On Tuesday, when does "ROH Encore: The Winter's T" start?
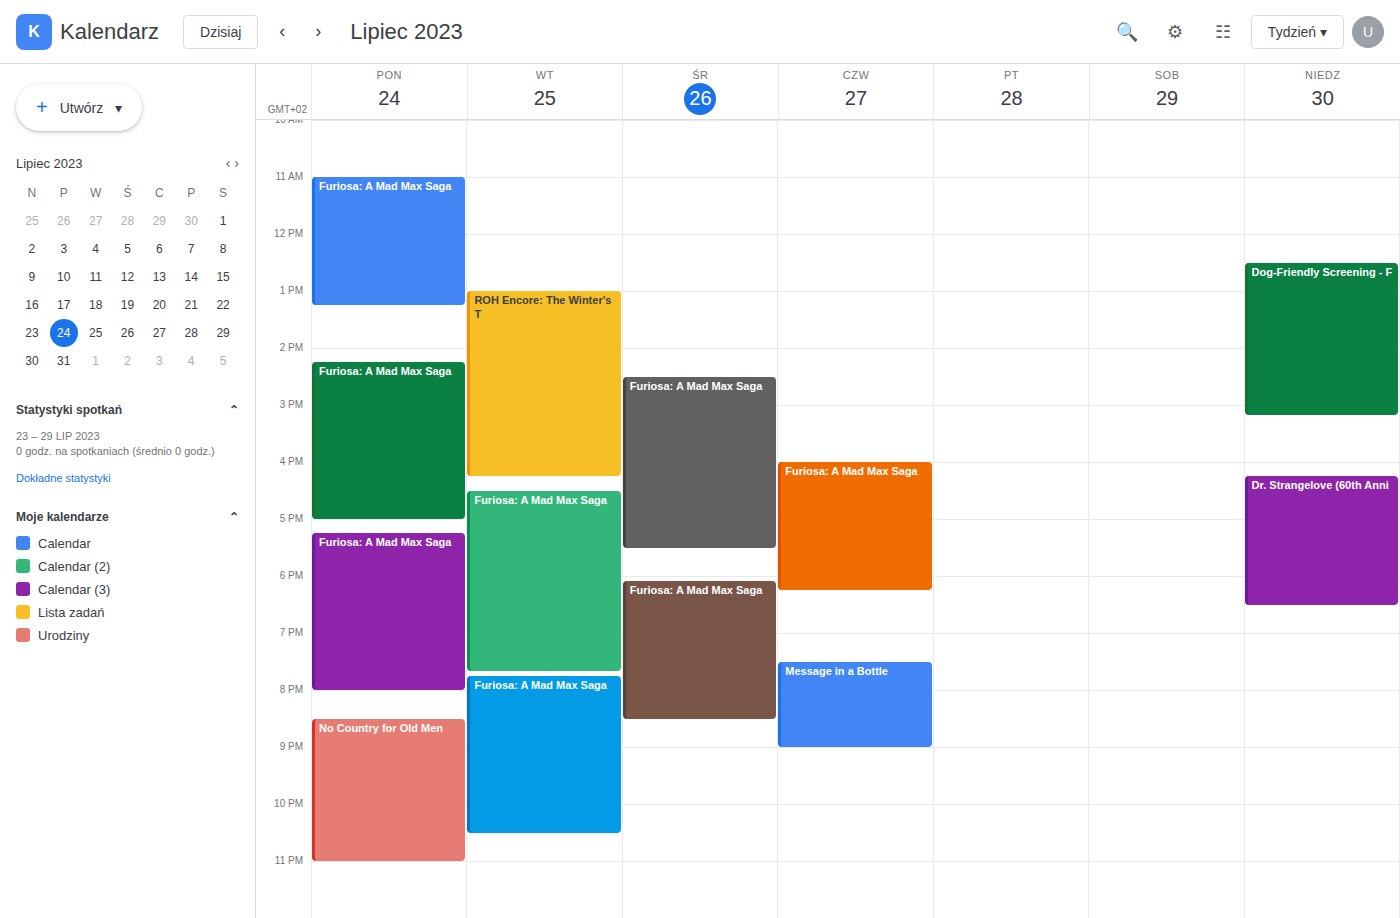
1:00 PM